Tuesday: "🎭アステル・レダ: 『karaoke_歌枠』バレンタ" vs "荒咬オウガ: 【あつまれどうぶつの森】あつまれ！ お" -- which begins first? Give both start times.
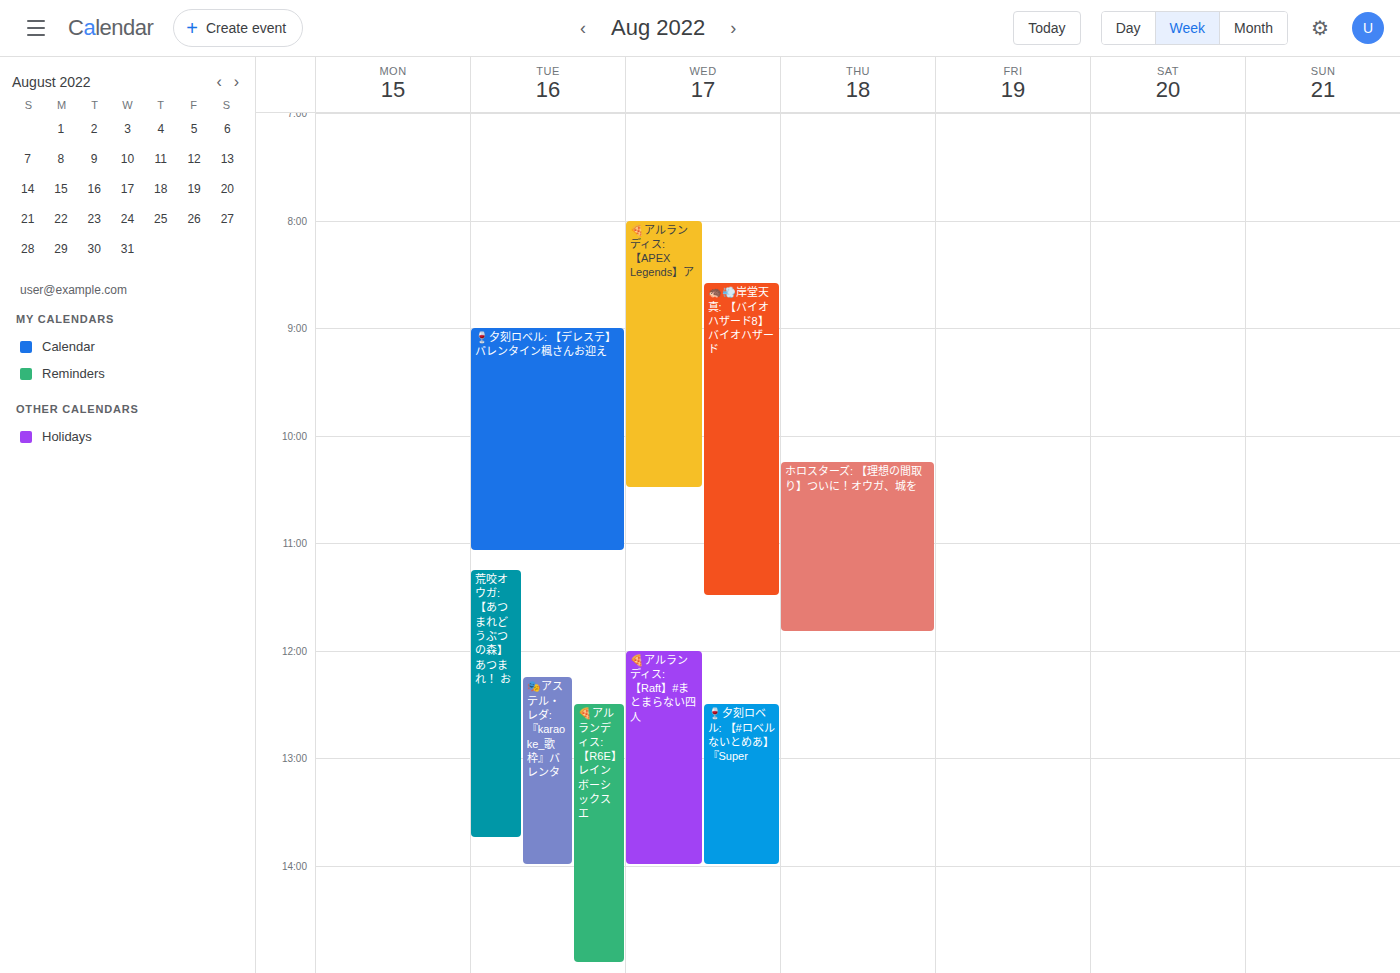
"荒咬オウガ: 【あつまれどうぶつの森】あつまれ！ お" 11:15 AM; "🎭アステル・レダ: 『karaoke_歌枠』バレンタ" 12:15 PM.